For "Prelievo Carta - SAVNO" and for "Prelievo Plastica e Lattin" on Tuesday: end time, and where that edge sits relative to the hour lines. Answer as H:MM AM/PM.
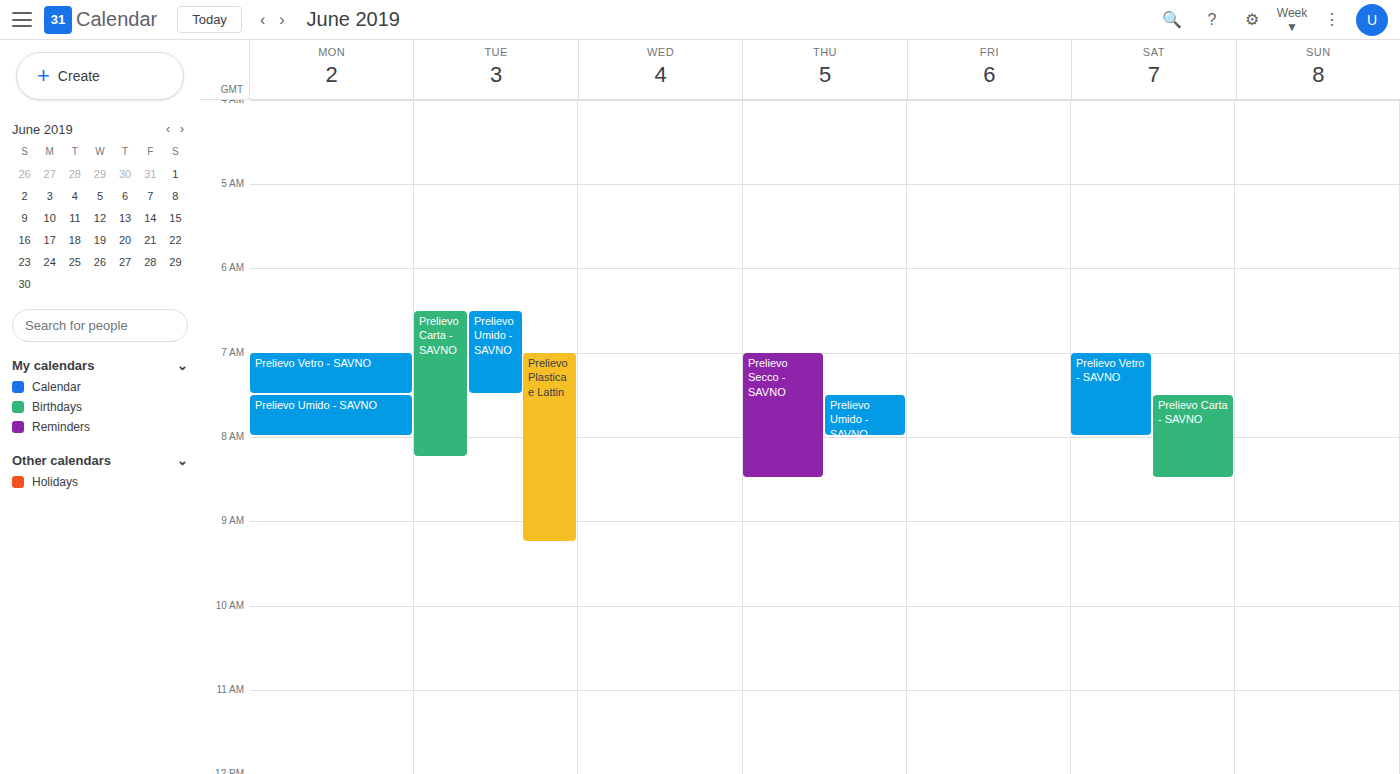
"Prelievo Carta - SAVNO": 8:15 AM, neither: a quarter of the way from the 8 AM line to the 9 AM line. "Prelievo Plastica e Lattin": 9:15 AM, neither: a quarter of the way from the 9 AM line to the 10 AM line.